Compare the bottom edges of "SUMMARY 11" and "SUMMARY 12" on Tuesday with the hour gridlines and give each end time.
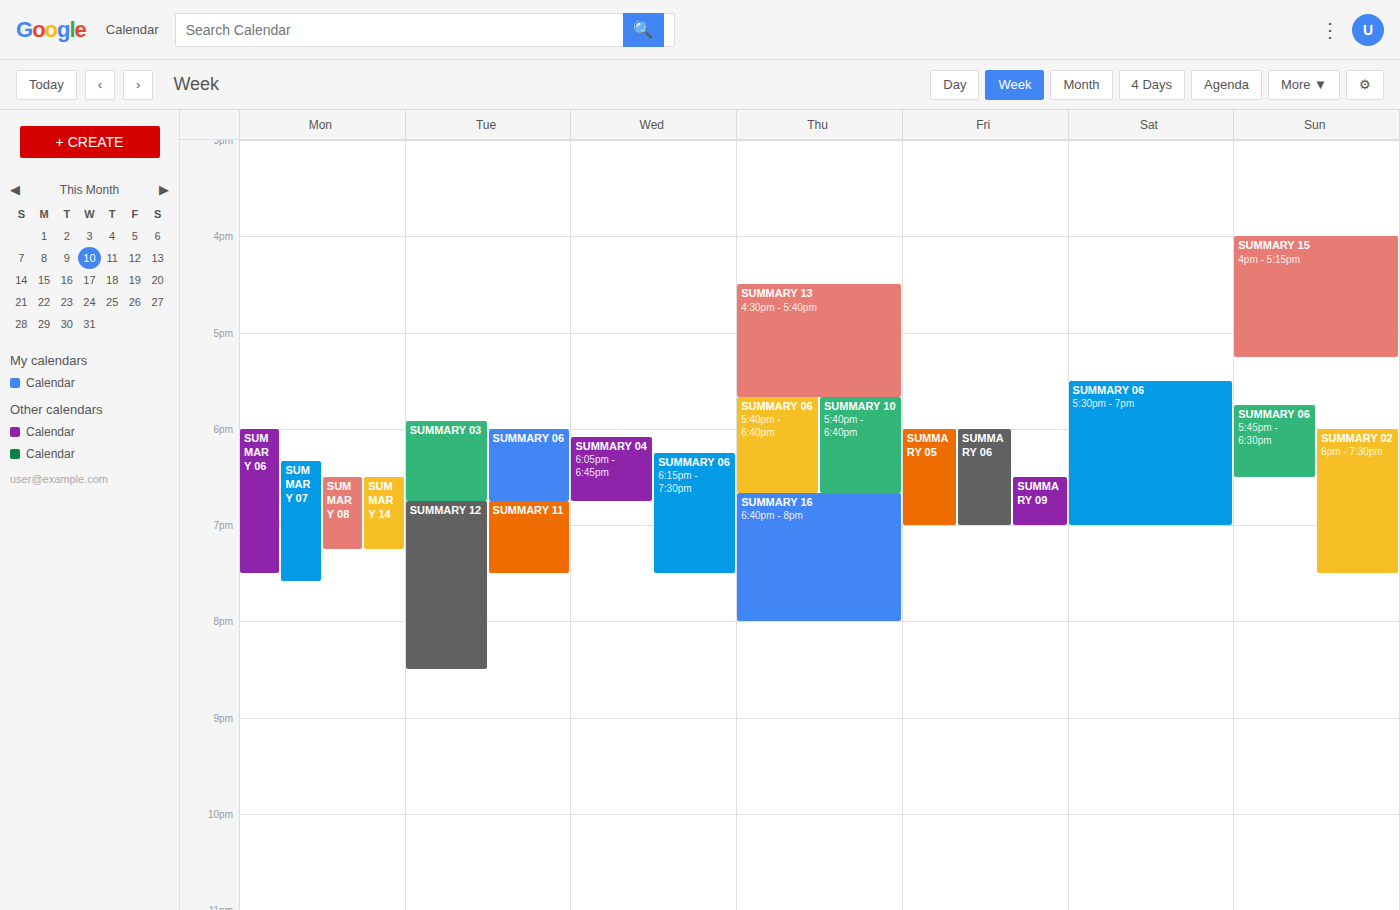
"SUMMARY 11": 7:30 PM, halfway between the 7 PM and 8 PM lines. "SUMMARY 12": 8:30 PM, halfway between the 8 PM and 9 PM lines.